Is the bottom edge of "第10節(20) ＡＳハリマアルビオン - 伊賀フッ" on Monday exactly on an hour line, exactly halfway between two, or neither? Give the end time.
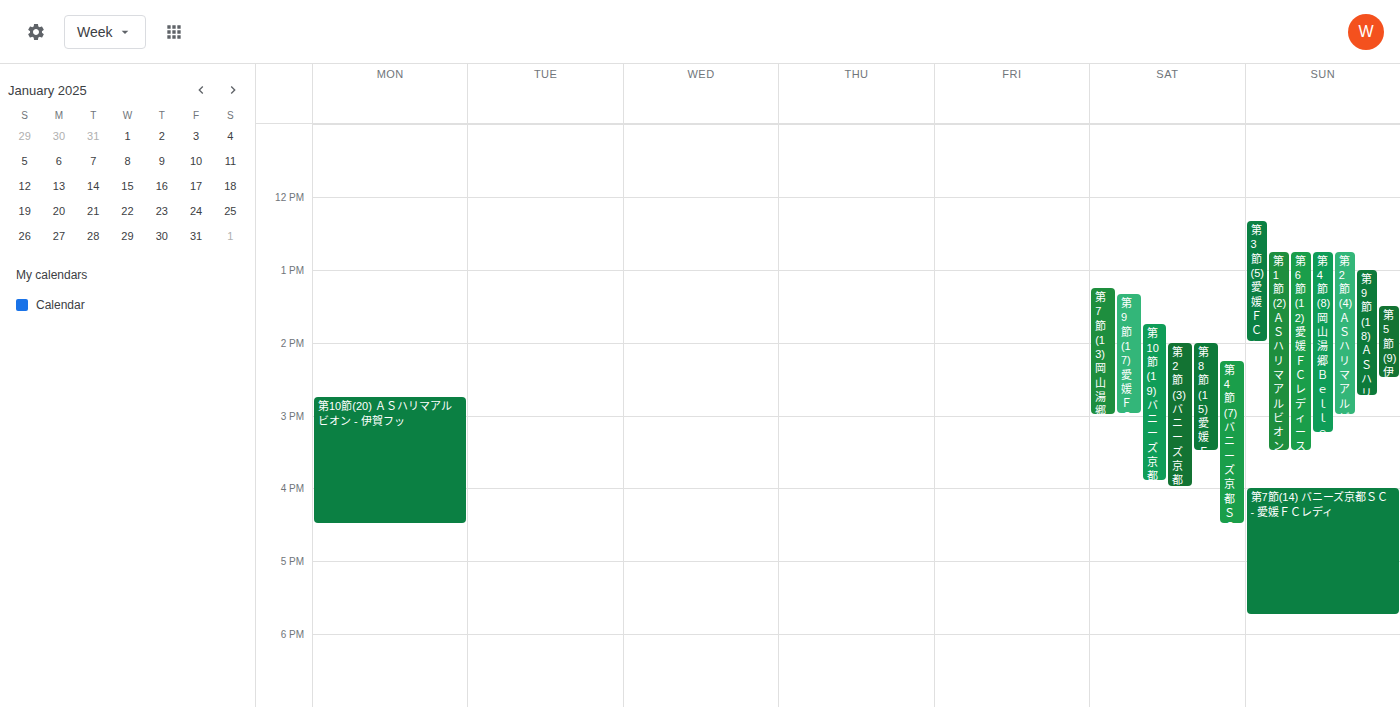
4:30 PM -- halfway between the 4 PM and 5 PM lines.